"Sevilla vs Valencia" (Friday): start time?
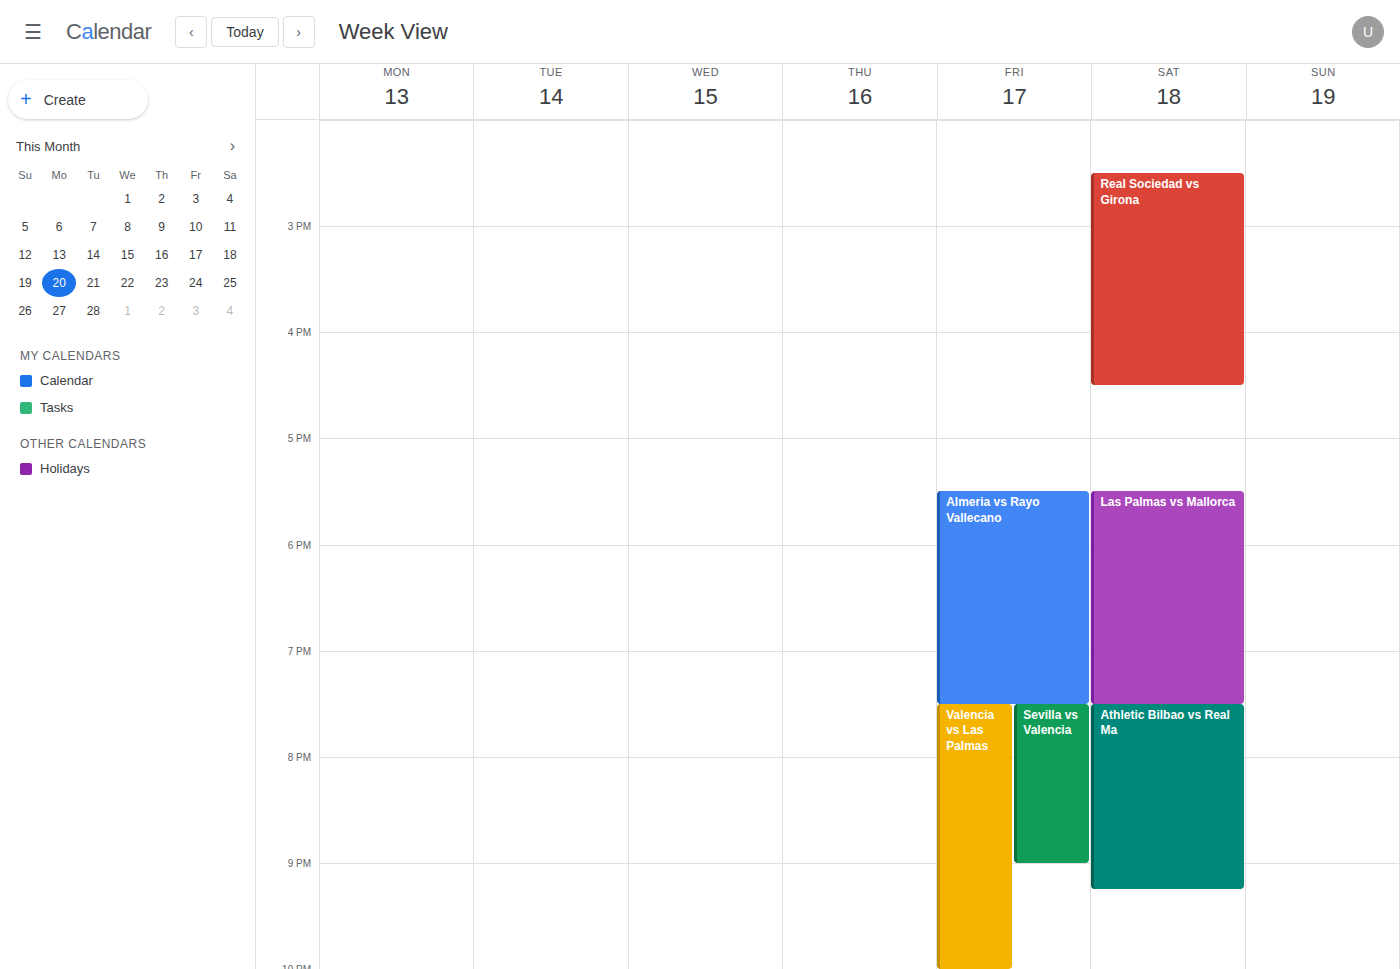
7:30 PM